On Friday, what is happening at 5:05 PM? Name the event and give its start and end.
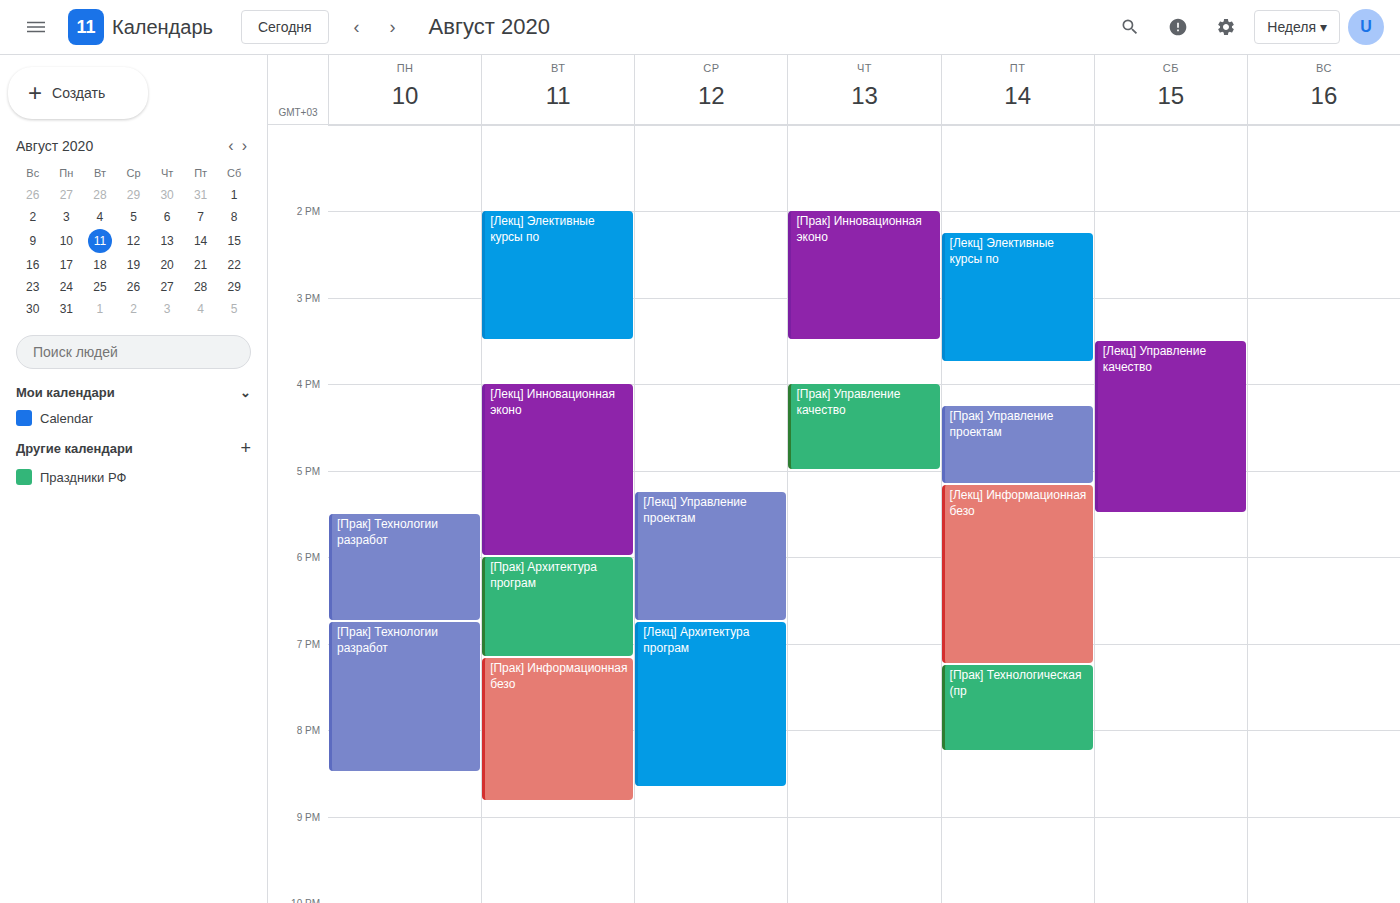
"[Прак] Управление проектам", 4:15 PM to 5:10 PM